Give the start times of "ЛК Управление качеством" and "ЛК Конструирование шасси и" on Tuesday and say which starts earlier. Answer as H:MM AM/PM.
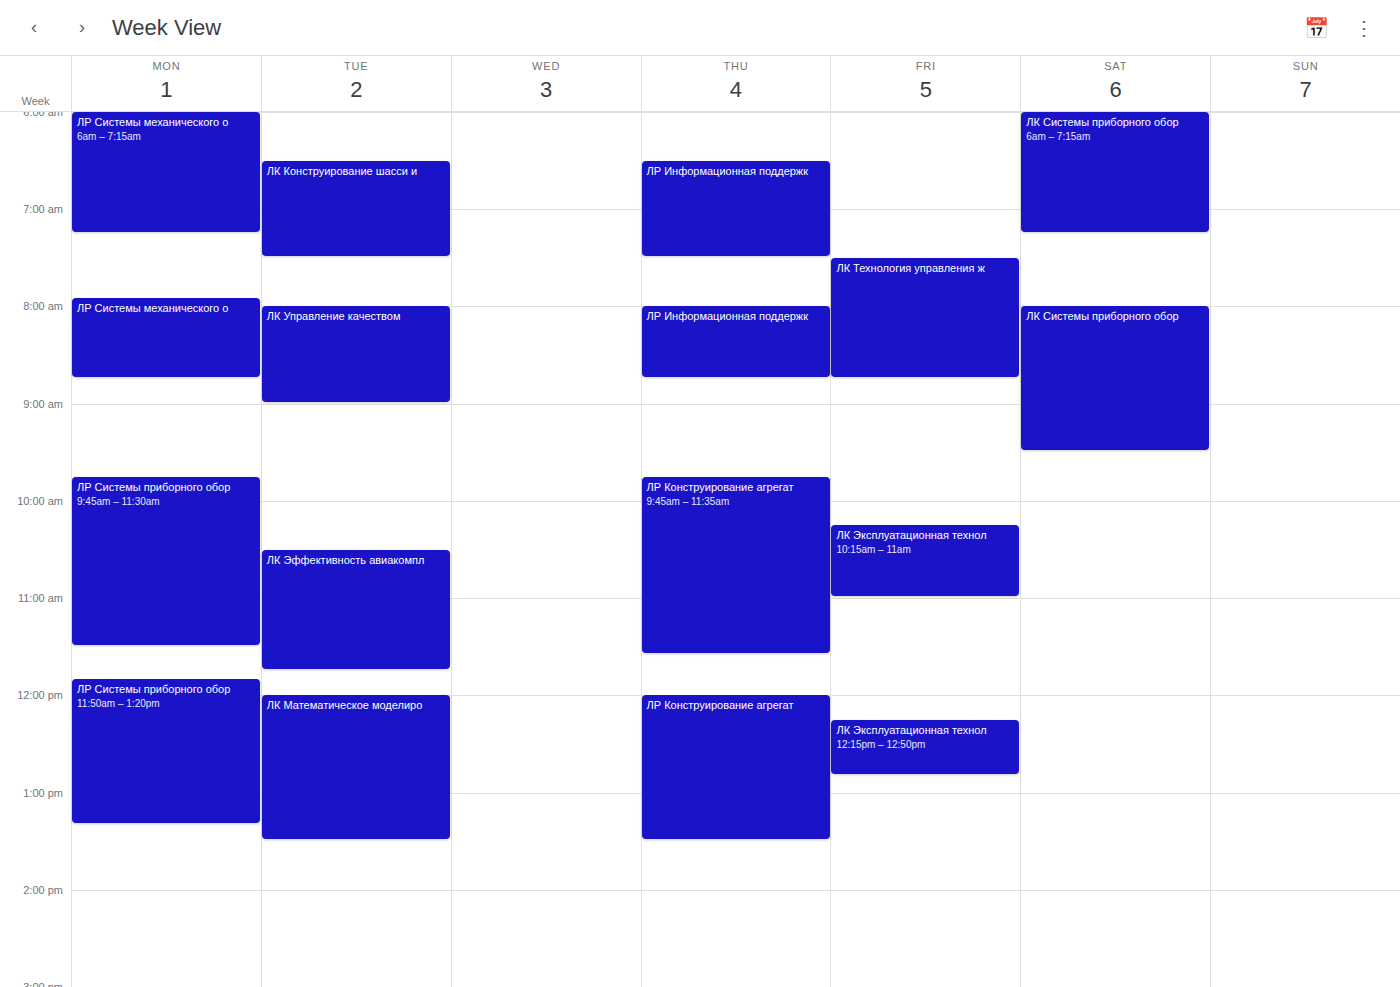
"ЛК Конструирование шасси и" 6:30 AM; "ЛК Управление качеством" 8:00 AM.